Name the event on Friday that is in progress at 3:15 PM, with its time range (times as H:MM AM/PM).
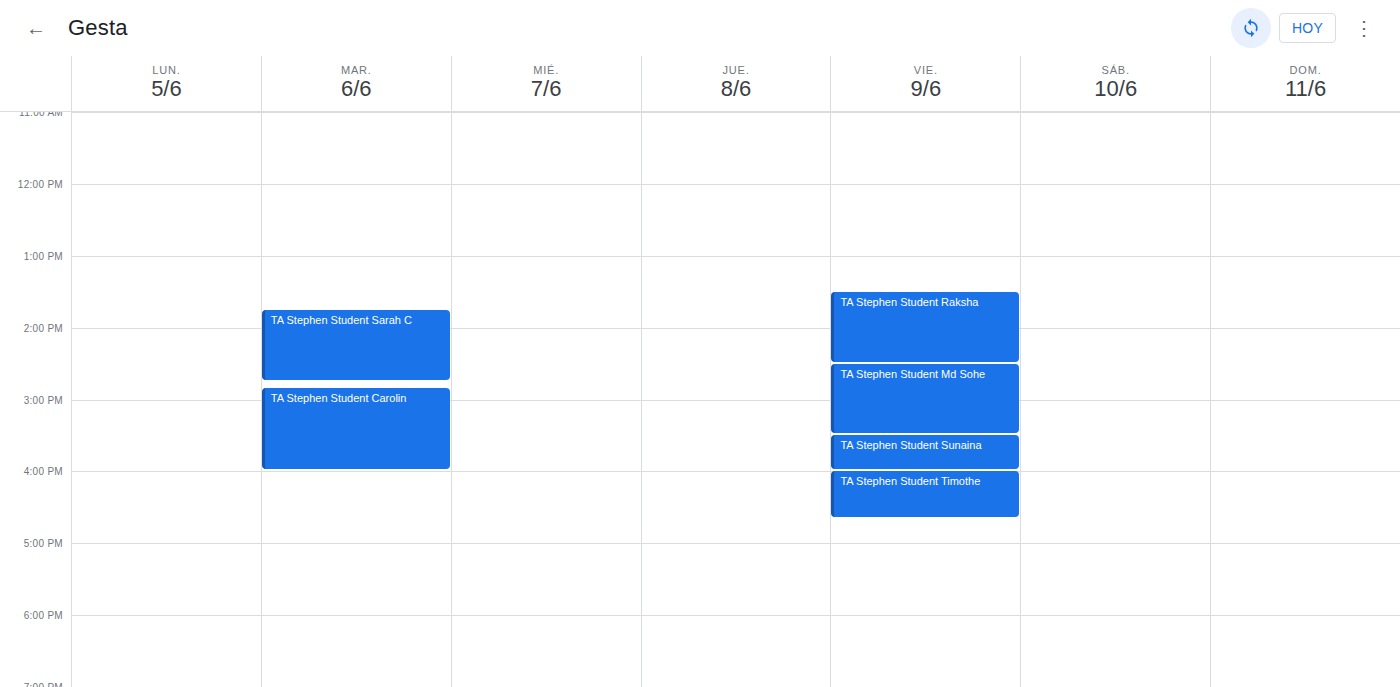
"TA Stephen Student Md Sohe", 2:30 PM to 3:30 PM